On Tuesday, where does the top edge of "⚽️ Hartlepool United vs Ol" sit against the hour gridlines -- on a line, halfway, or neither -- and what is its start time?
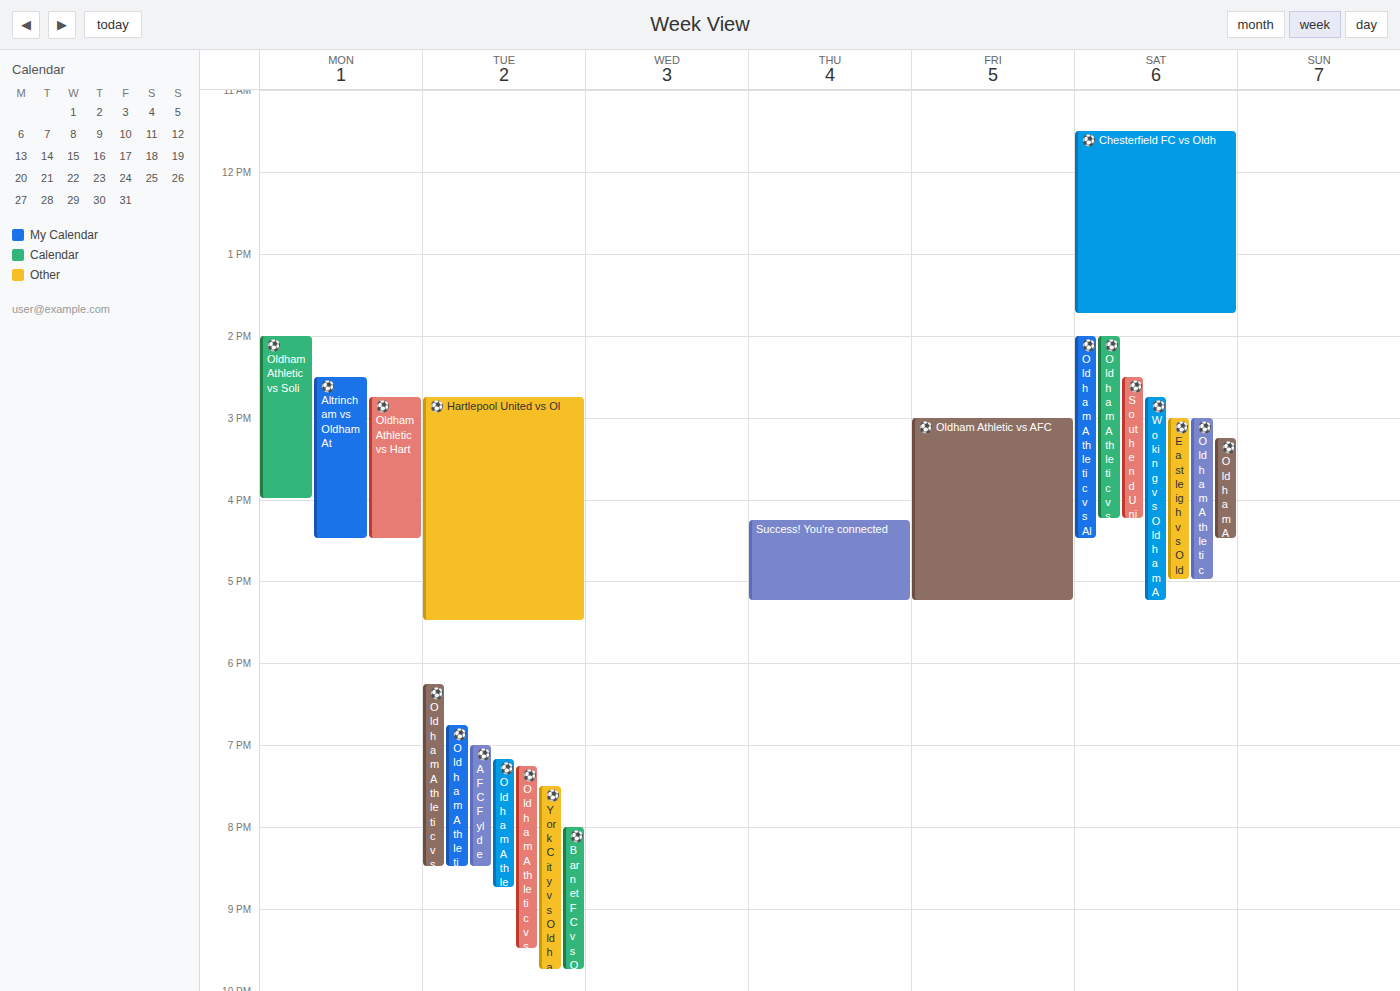
2:45 PM -- neither: three quarters of the way from the 2 PM line to the 3 PM line.